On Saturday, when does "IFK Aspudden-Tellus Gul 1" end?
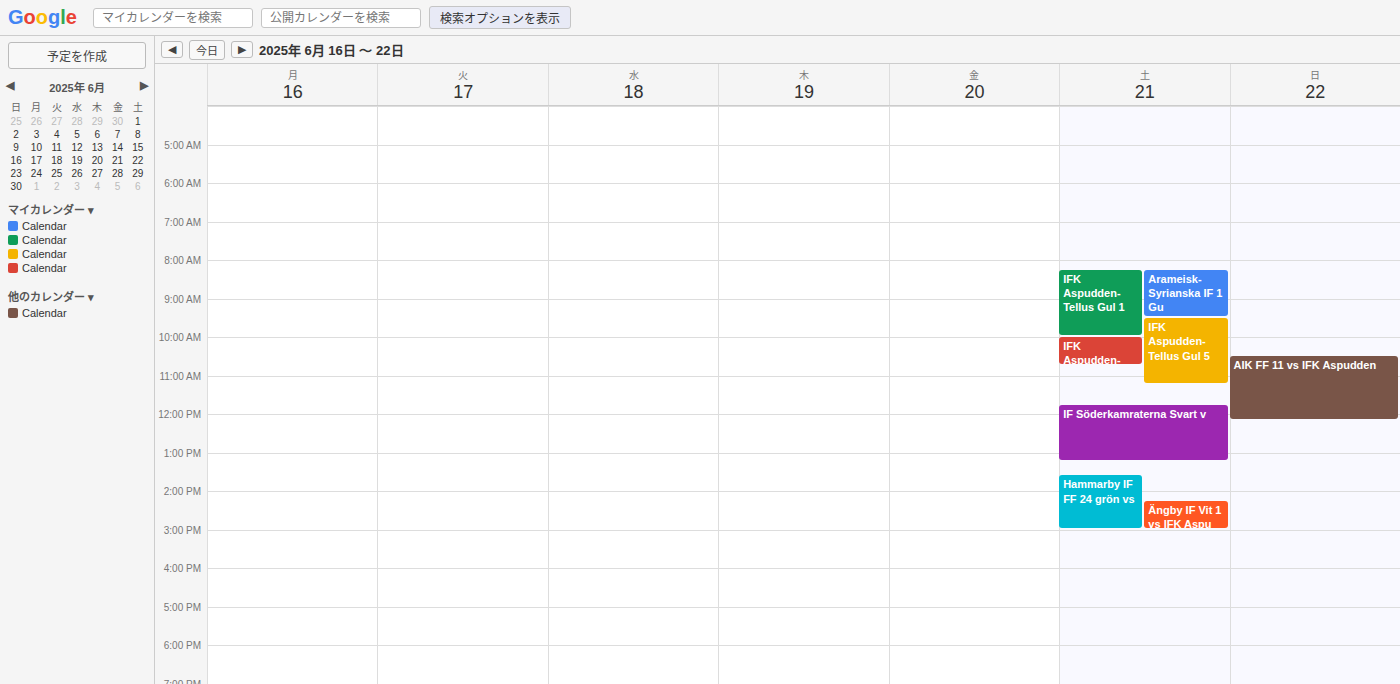
10:00 AM